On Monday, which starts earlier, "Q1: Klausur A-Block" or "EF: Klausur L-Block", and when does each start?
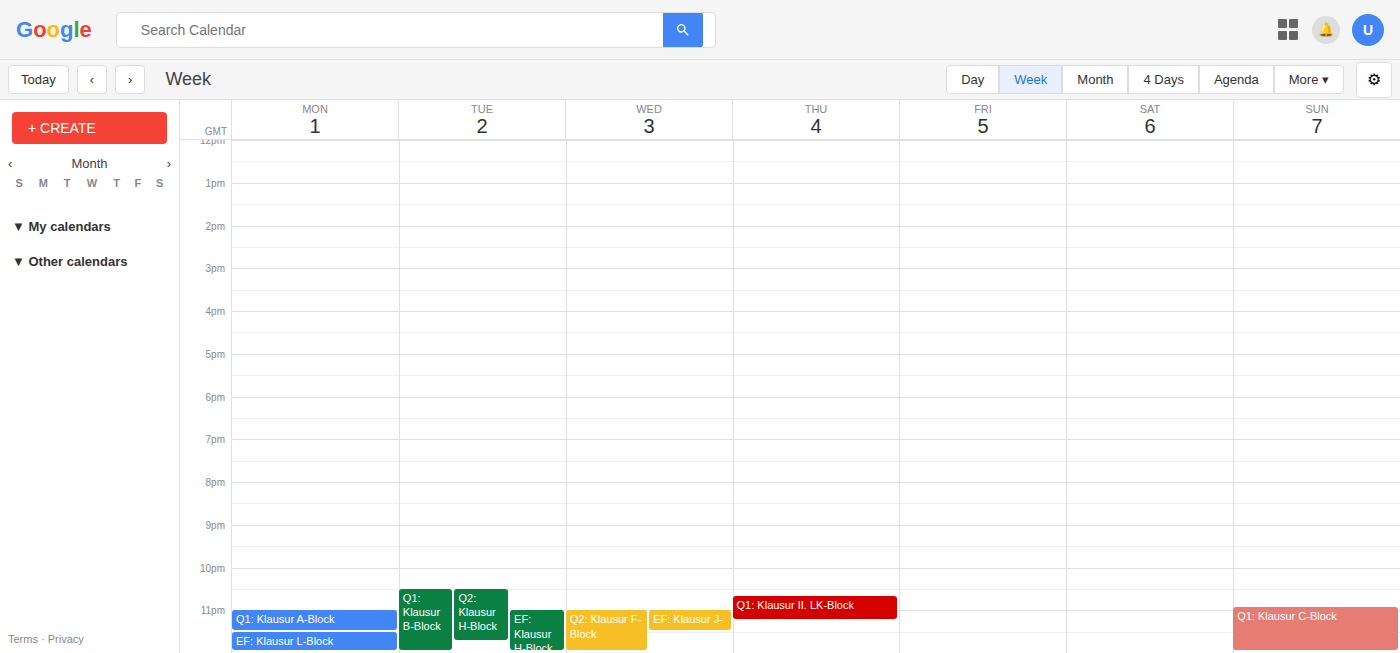
"Q1: Klausur A-Block" 11:00 PM; "EF: Klausur L-Block" 11:30 PM.